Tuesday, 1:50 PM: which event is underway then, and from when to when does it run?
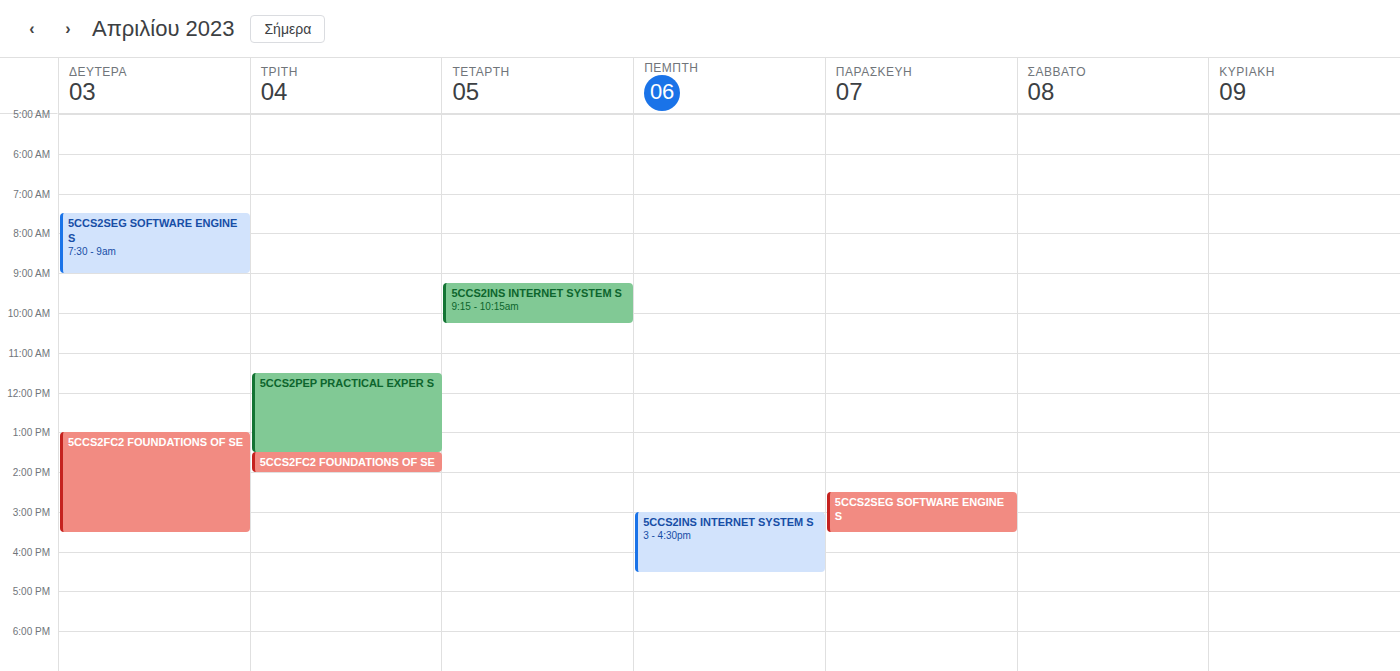
"5CCS2FC2 FOUNDATIONS OF SE", 1:30 PM to 2:00 PM